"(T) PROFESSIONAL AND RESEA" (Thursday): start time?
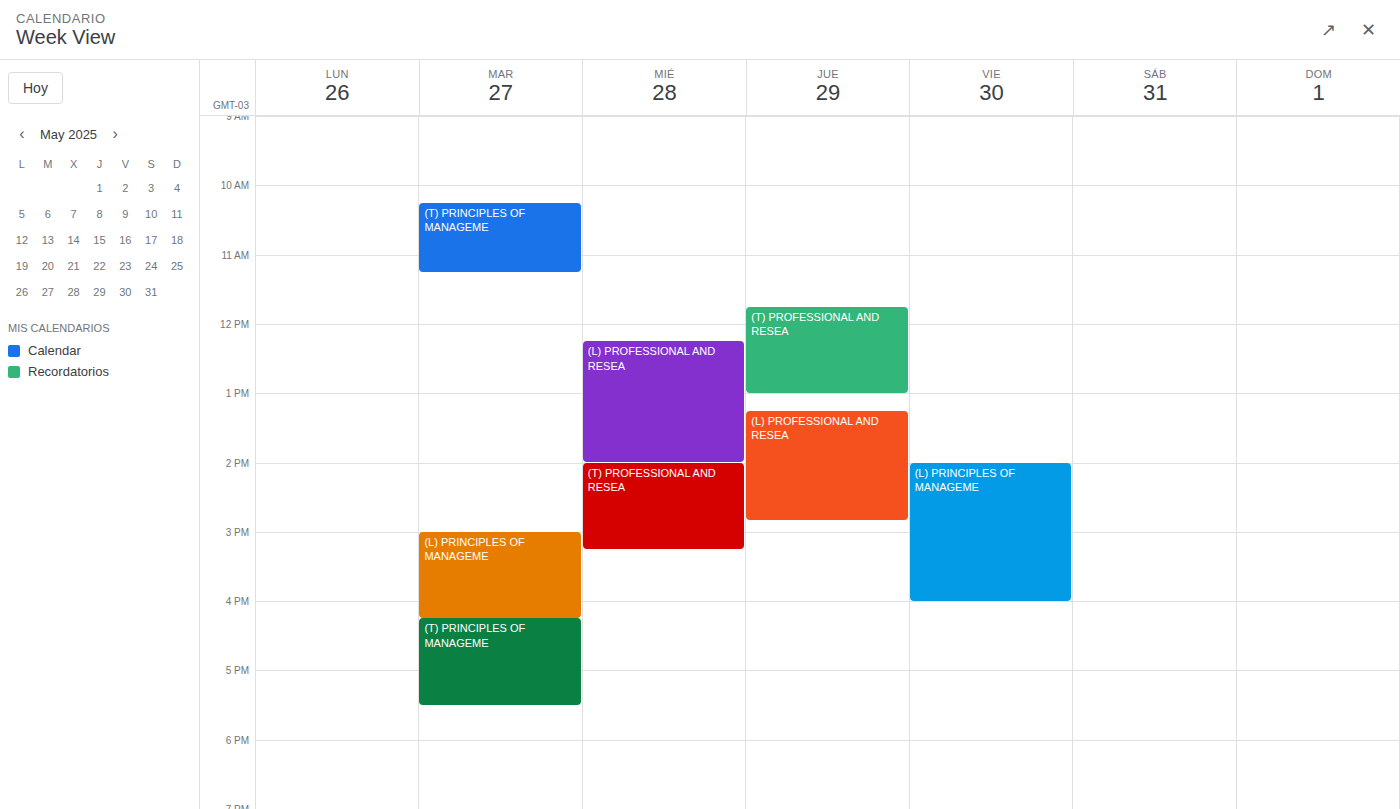
11:45 AM